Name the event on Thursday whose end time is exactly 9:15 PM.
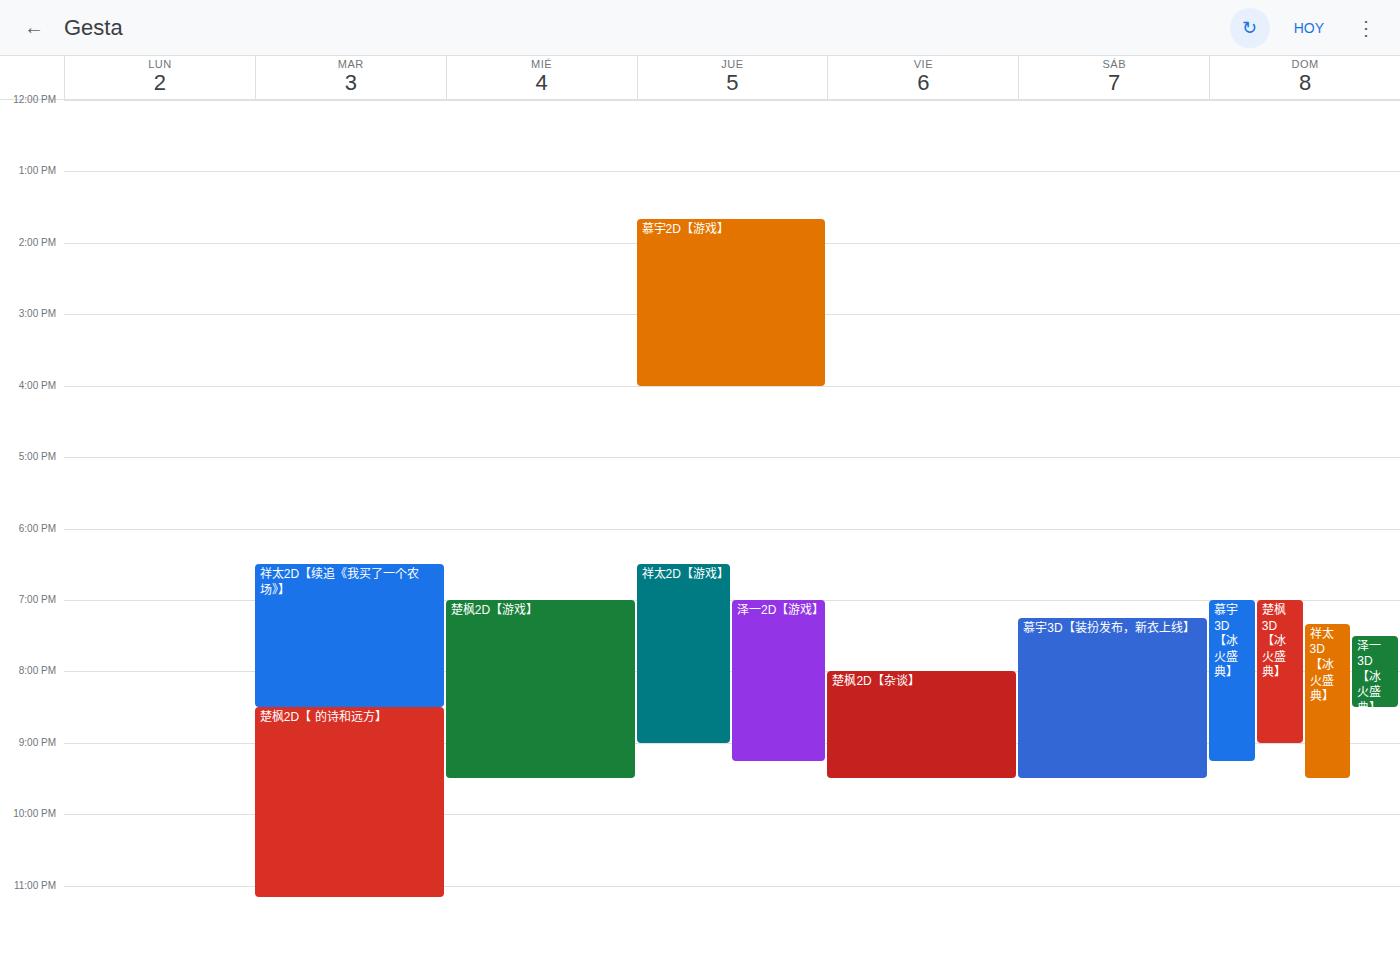
"泽一2D【游戏】"